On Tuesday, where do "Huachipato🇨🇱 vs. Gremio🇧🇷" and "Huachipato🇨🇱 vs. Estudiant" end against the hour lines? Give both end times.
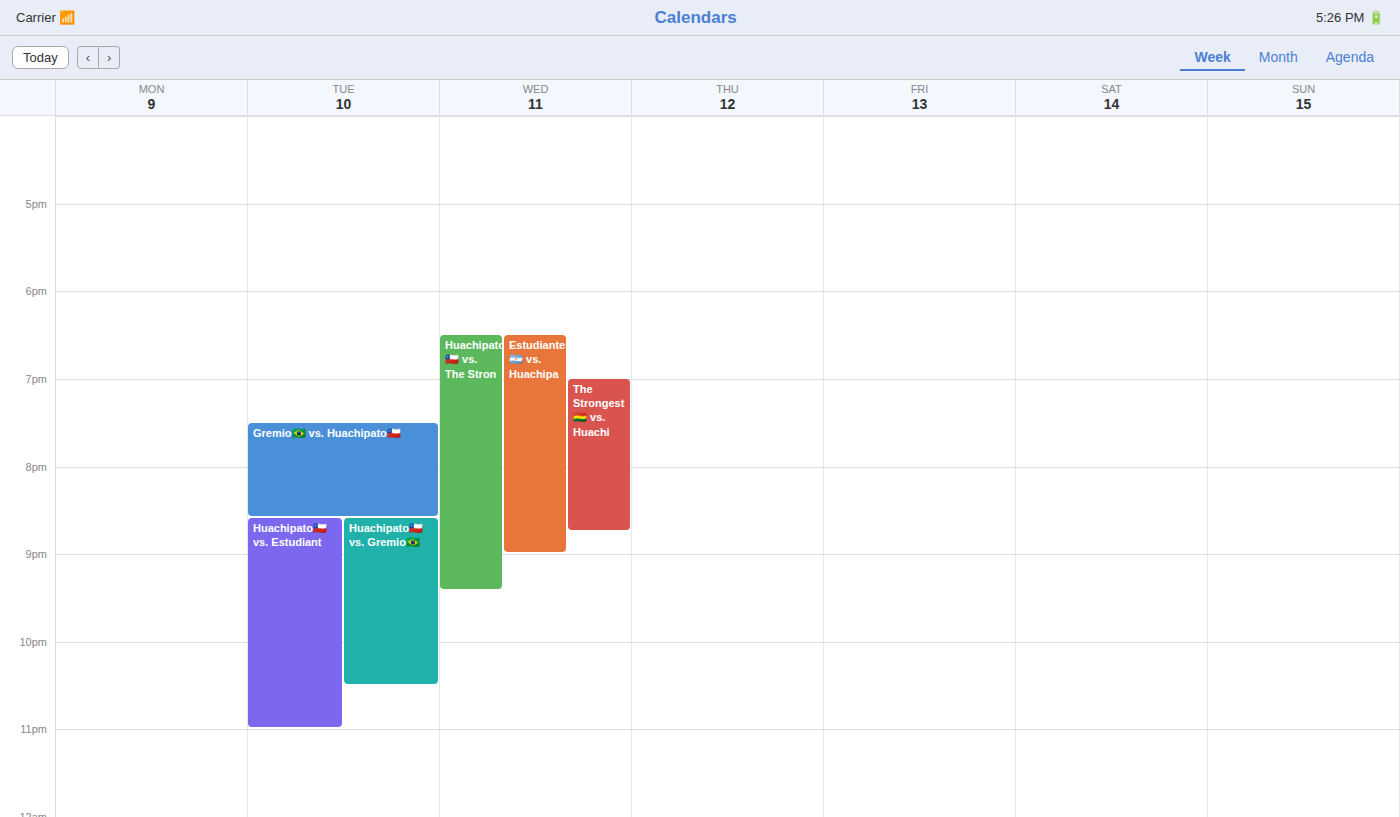
"Huachipato🇨🇱 vs. Gremio🇧🇷": 10:30 PM, halfway between the 10 PM and 11 PM lines. "Huachipato🇨🇱 vs. Estudiant": 11:00 PM, exactly on the 11 PM line.